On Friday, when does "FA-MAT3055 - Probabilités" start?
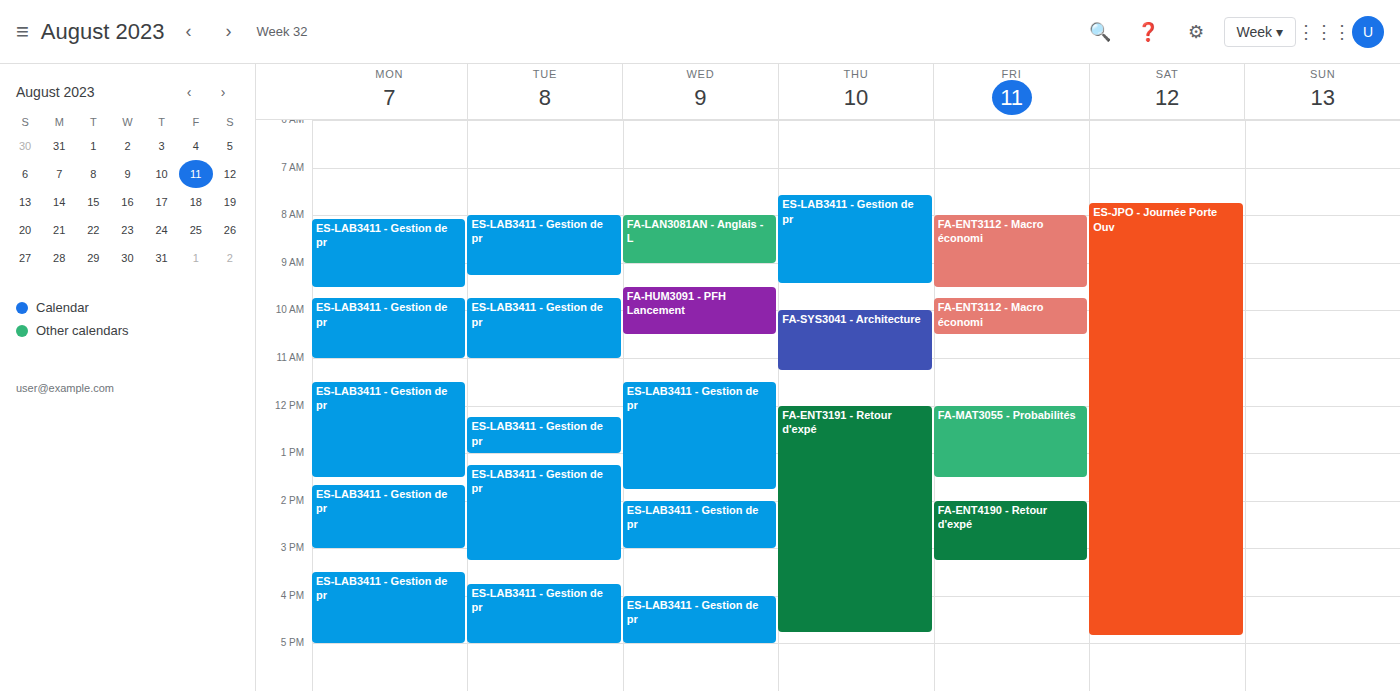
12:00 PM